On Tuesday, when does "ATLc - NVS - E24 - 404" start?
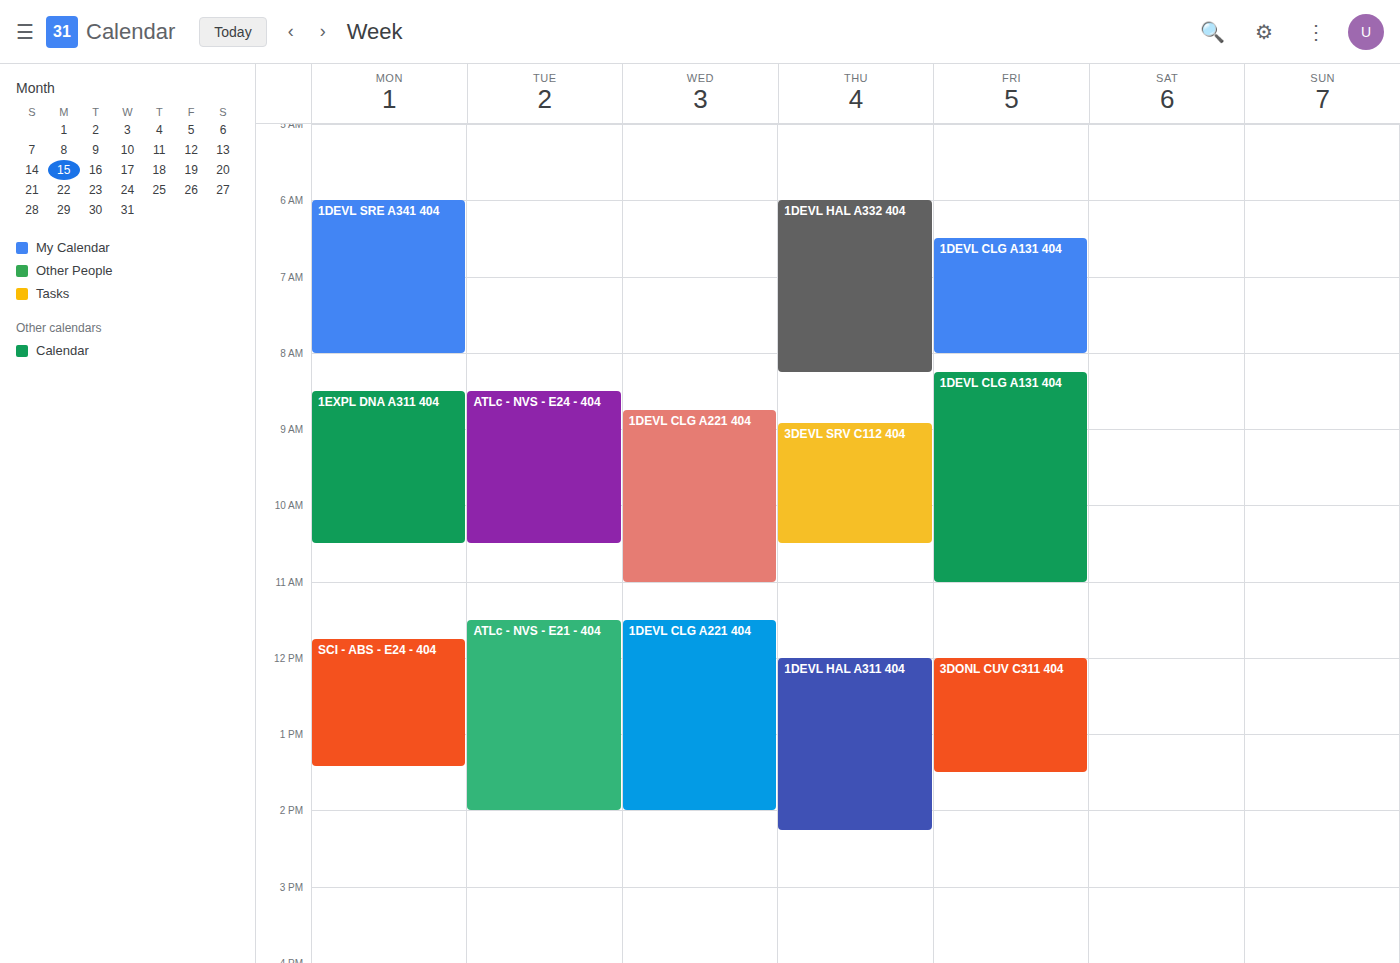
08:30